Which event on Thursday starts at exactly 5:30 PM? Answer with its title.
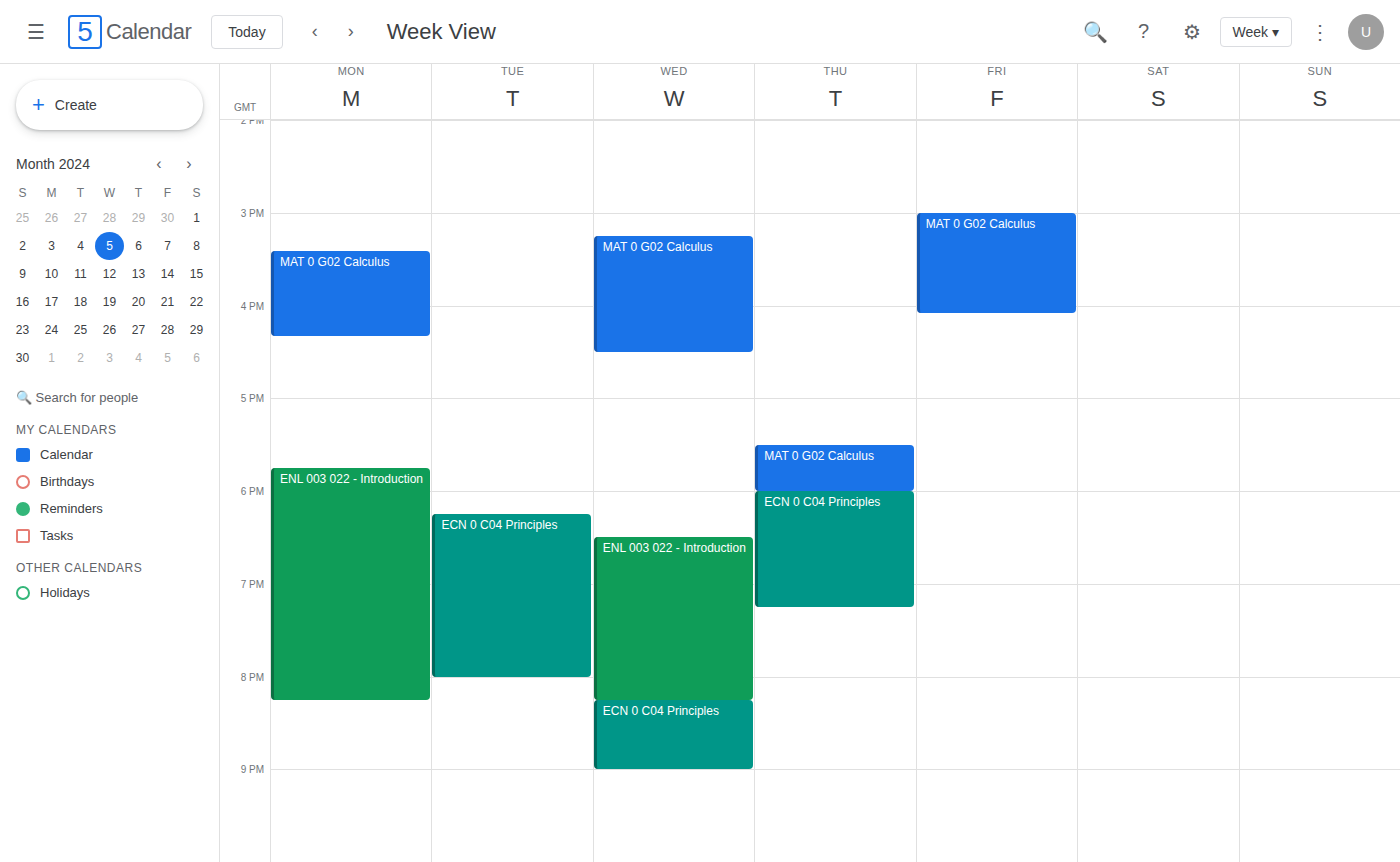
"MAT 0 G02 Calculus"